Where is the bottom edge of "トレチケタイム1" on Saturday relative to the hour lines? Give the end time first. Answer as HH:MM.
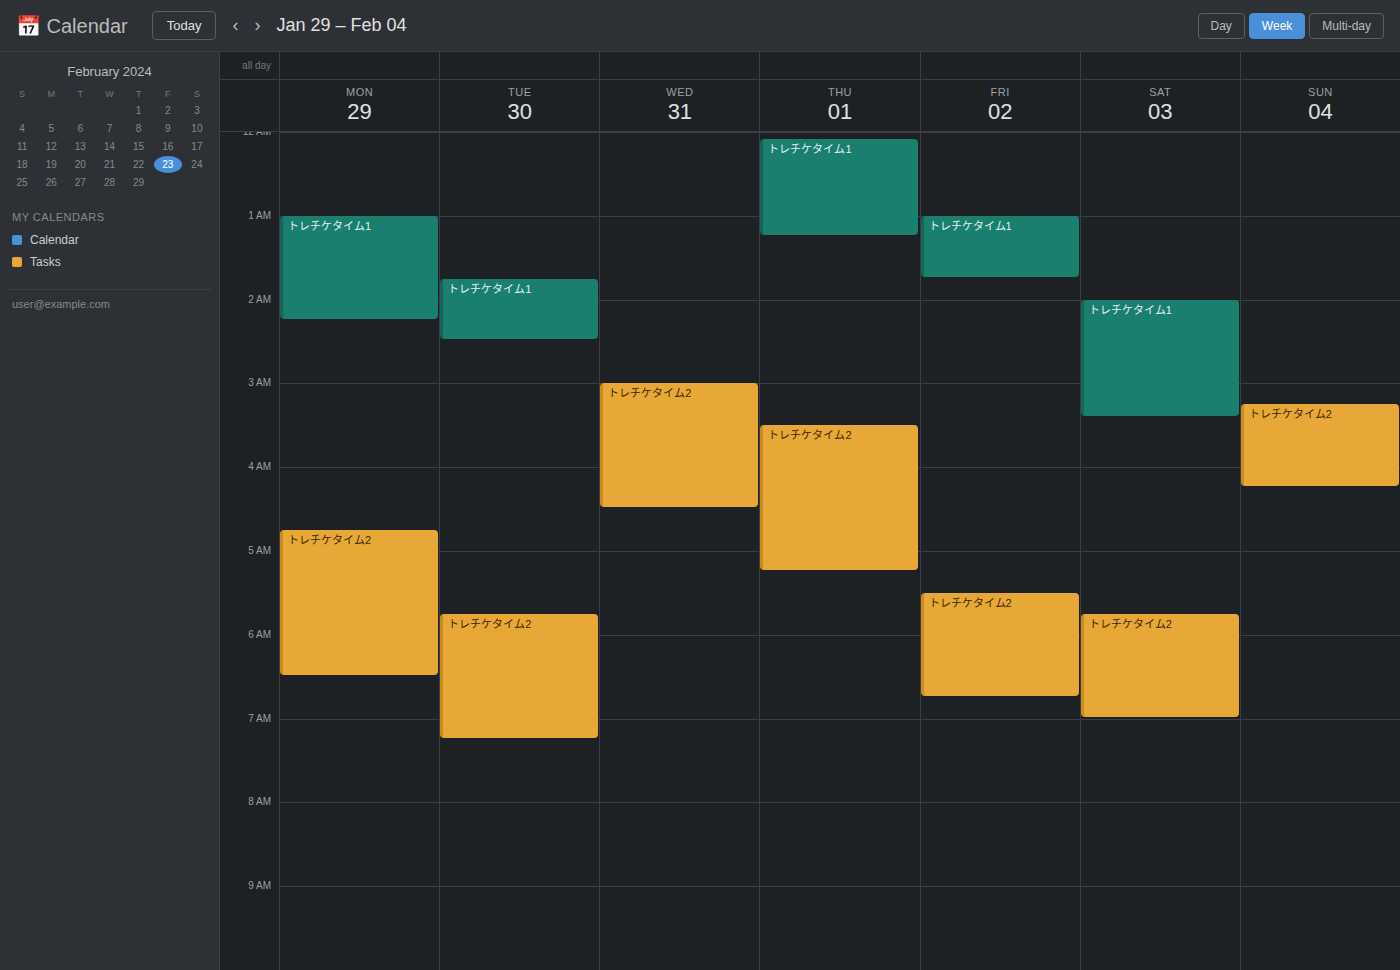
03:25 -- neither: 25 minutes below the 03:00 line and 35 minutes above the 04:00 line.